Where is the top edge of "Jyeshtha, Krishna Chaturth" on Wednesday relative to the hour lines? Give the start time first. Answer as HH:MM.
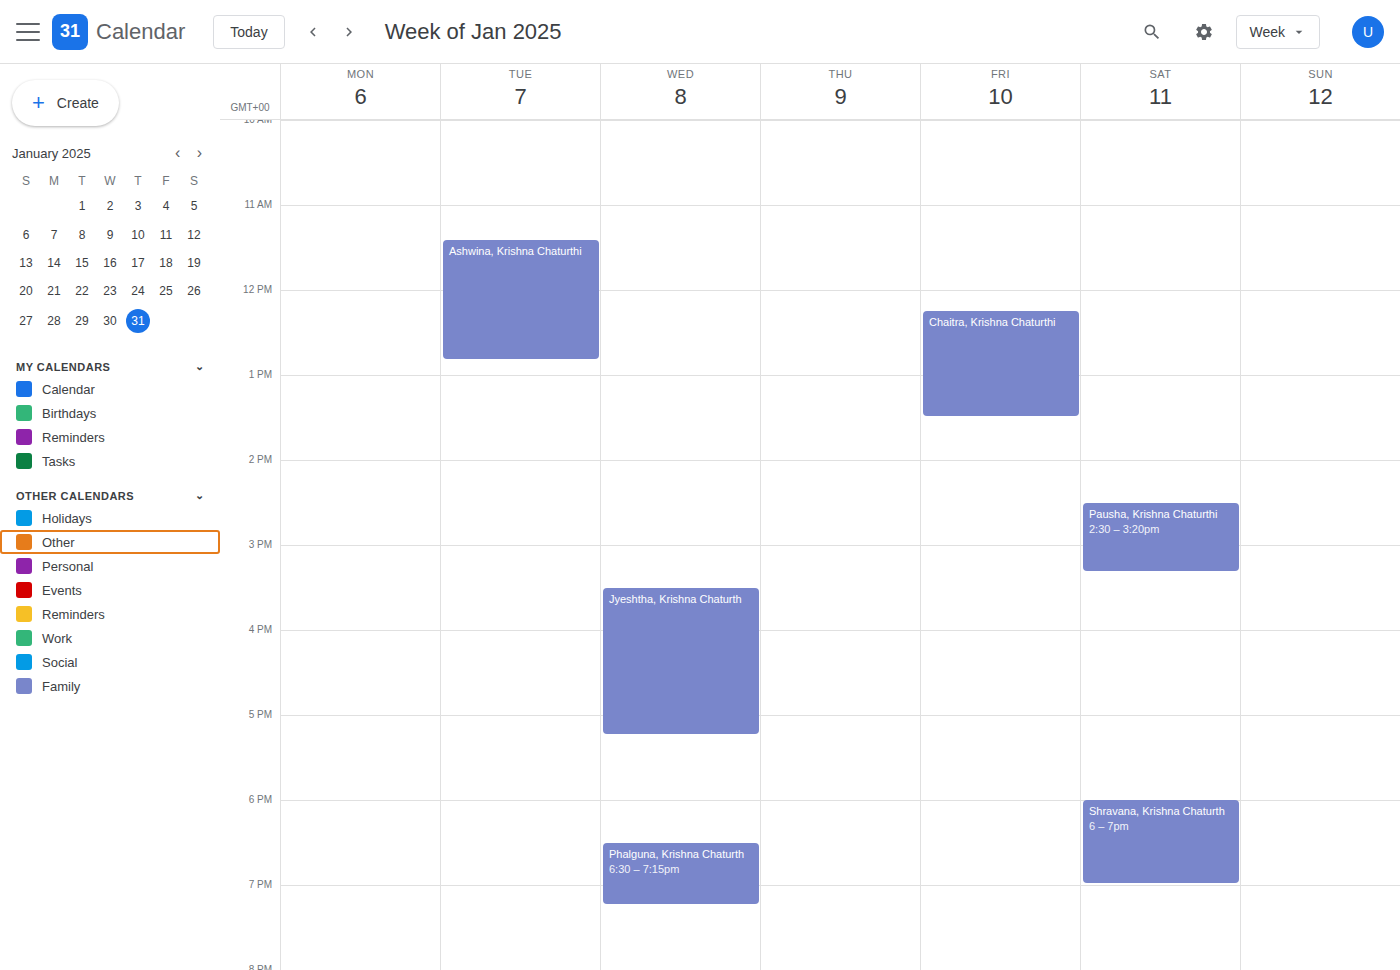
15:30 -- halfway between the 15:00 and 16:00 lines.